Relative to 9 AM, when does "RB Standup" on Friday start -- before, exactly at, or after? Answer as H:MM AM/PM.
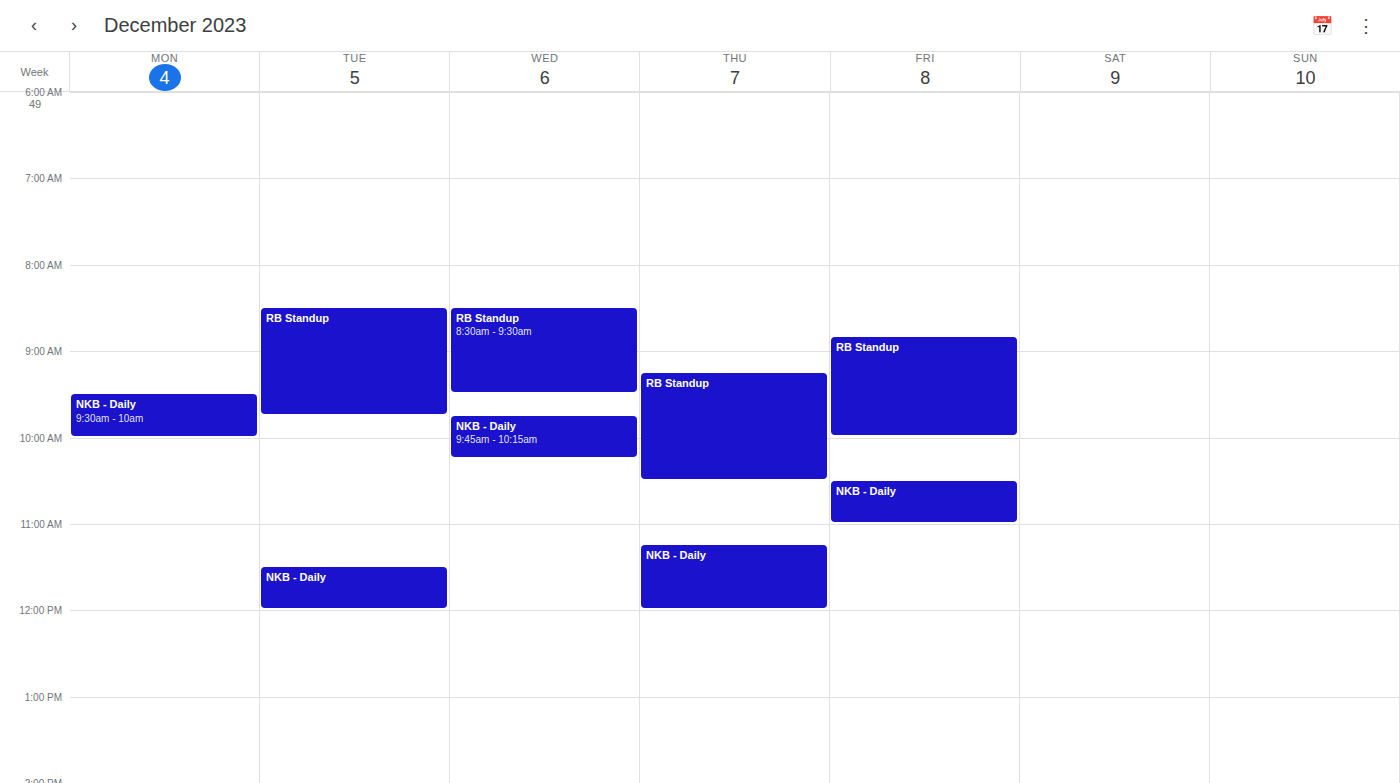
8:50 AM -- before 9 AM, 10 minutes above the 9 AM line.